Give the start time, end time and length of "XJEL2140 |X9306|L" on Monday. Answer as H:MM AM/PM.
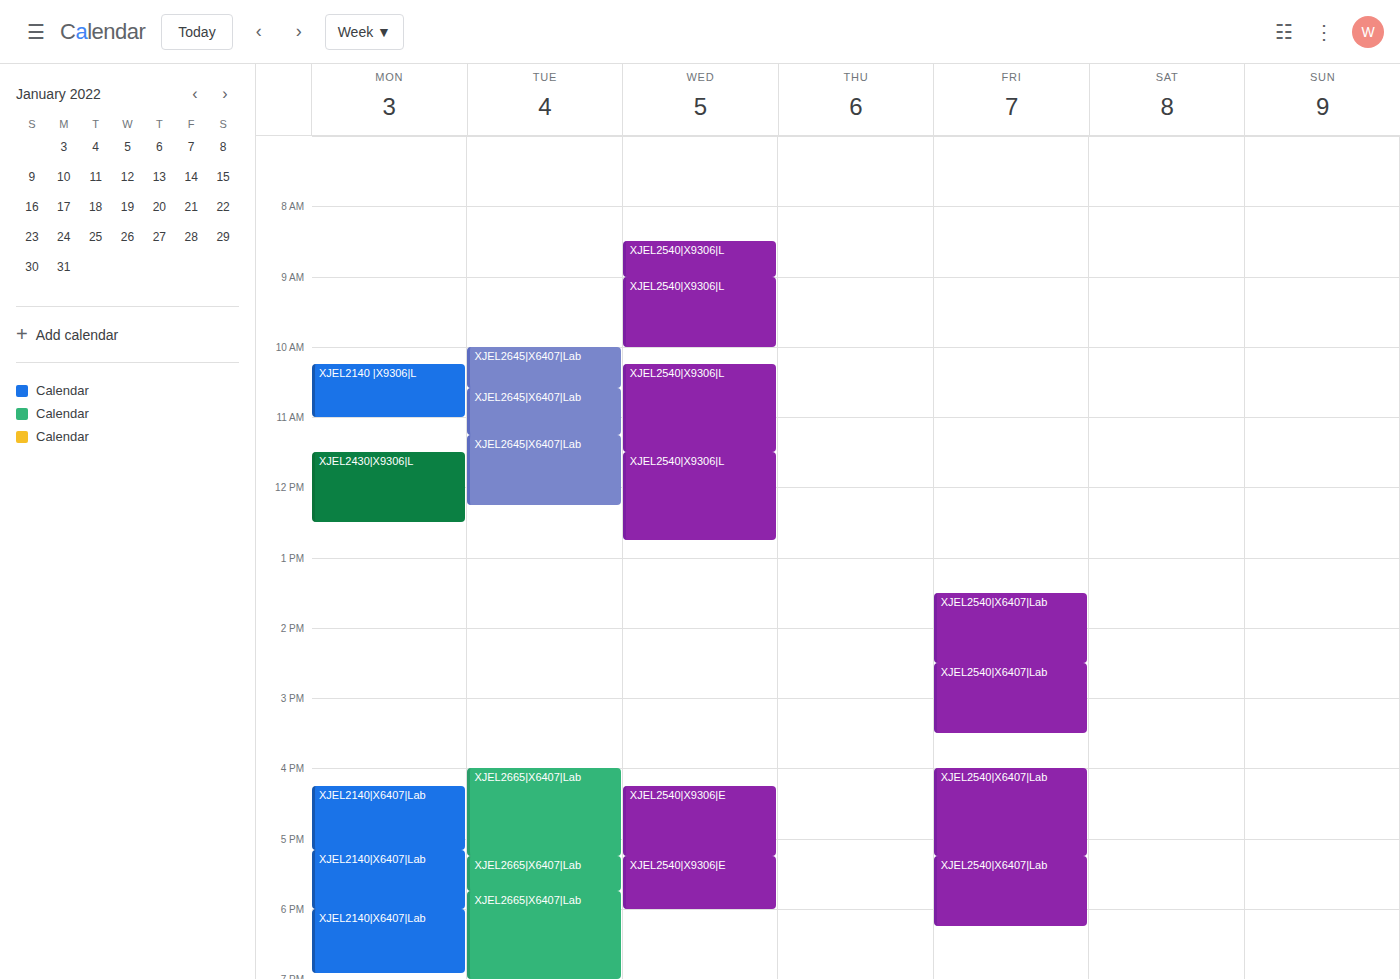
10:15 AM to 11:00 AM, 45 minutes